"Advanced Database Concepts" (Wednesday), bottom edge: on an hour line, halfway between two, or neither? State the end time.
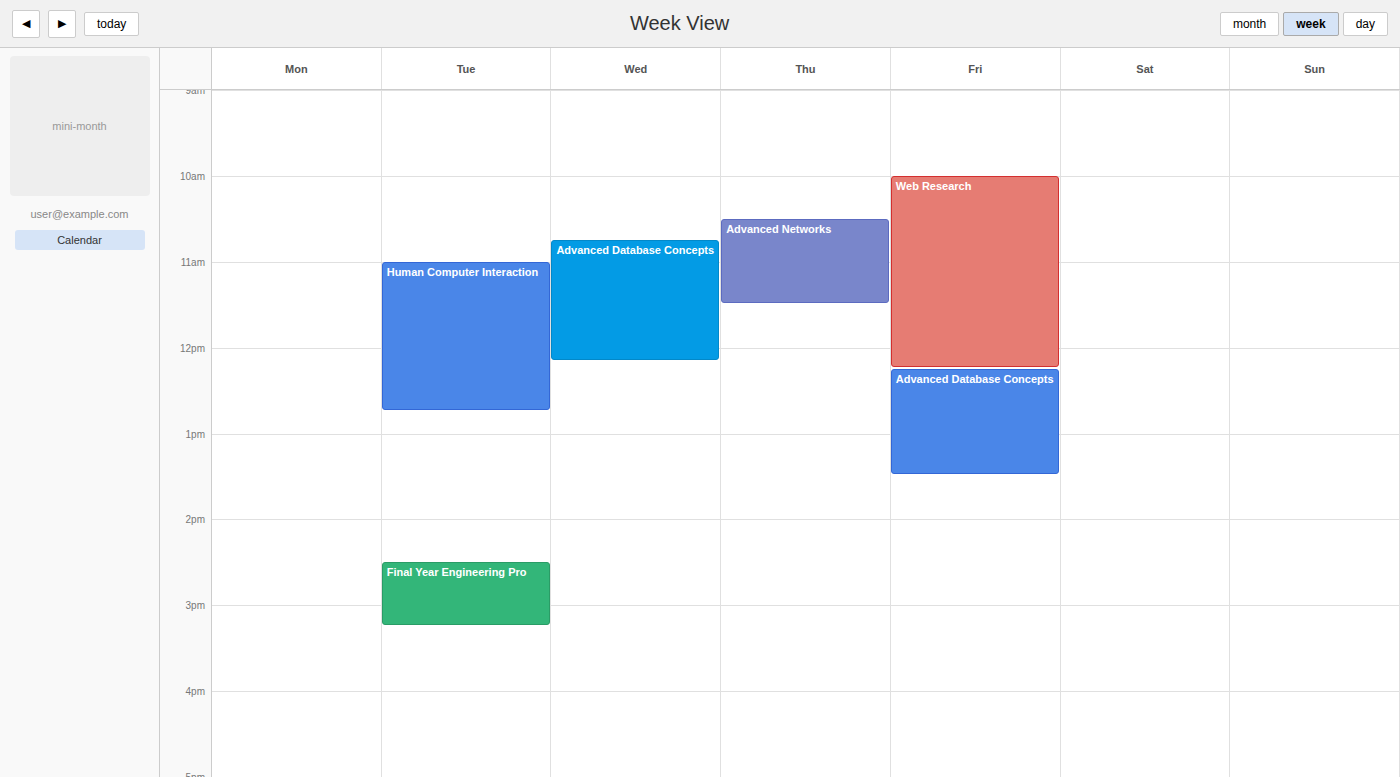
12:10 PM -- neither: 10 minutes below the 12 PM line and 50 minutes above the 1 PM line.